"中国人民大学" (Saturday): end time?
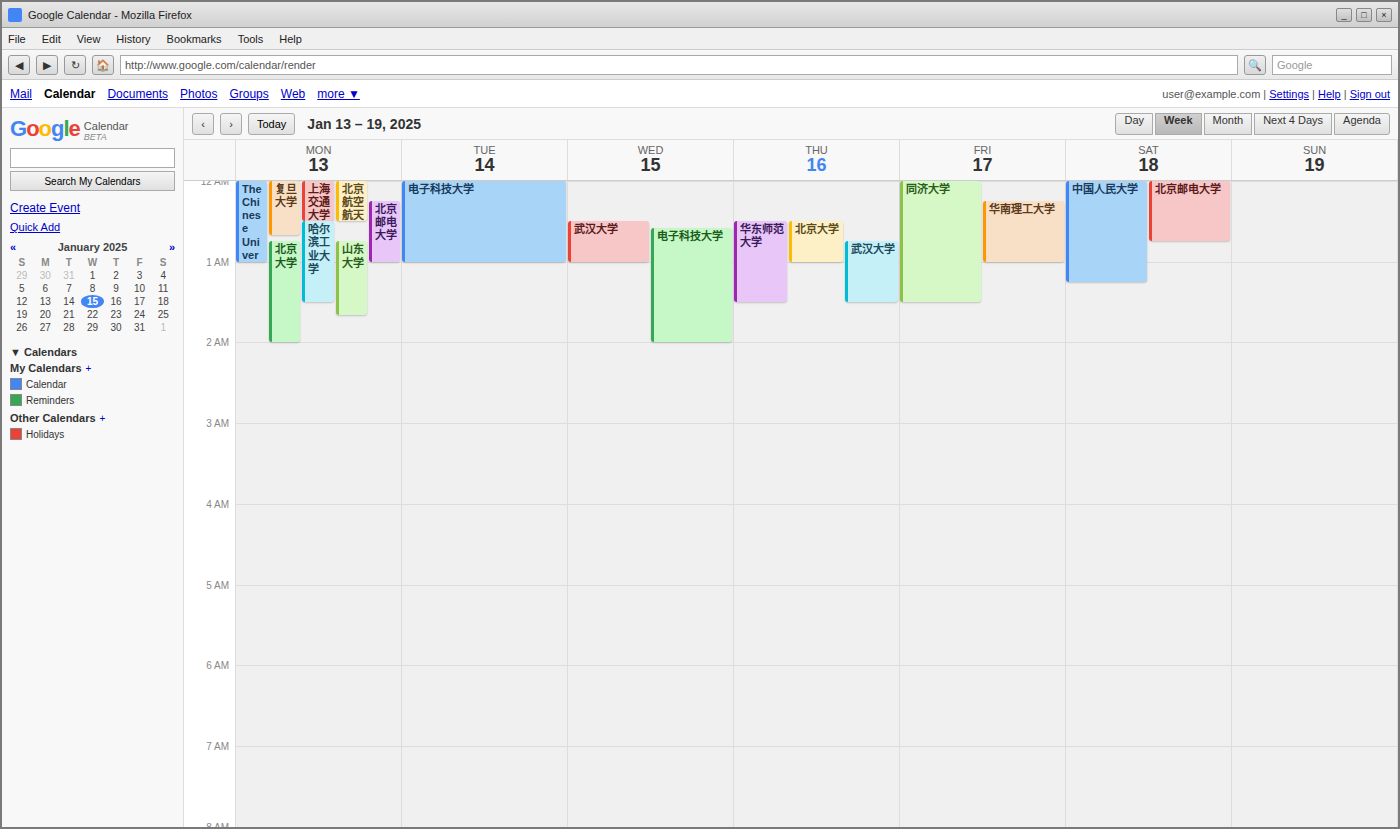
1:15 AM